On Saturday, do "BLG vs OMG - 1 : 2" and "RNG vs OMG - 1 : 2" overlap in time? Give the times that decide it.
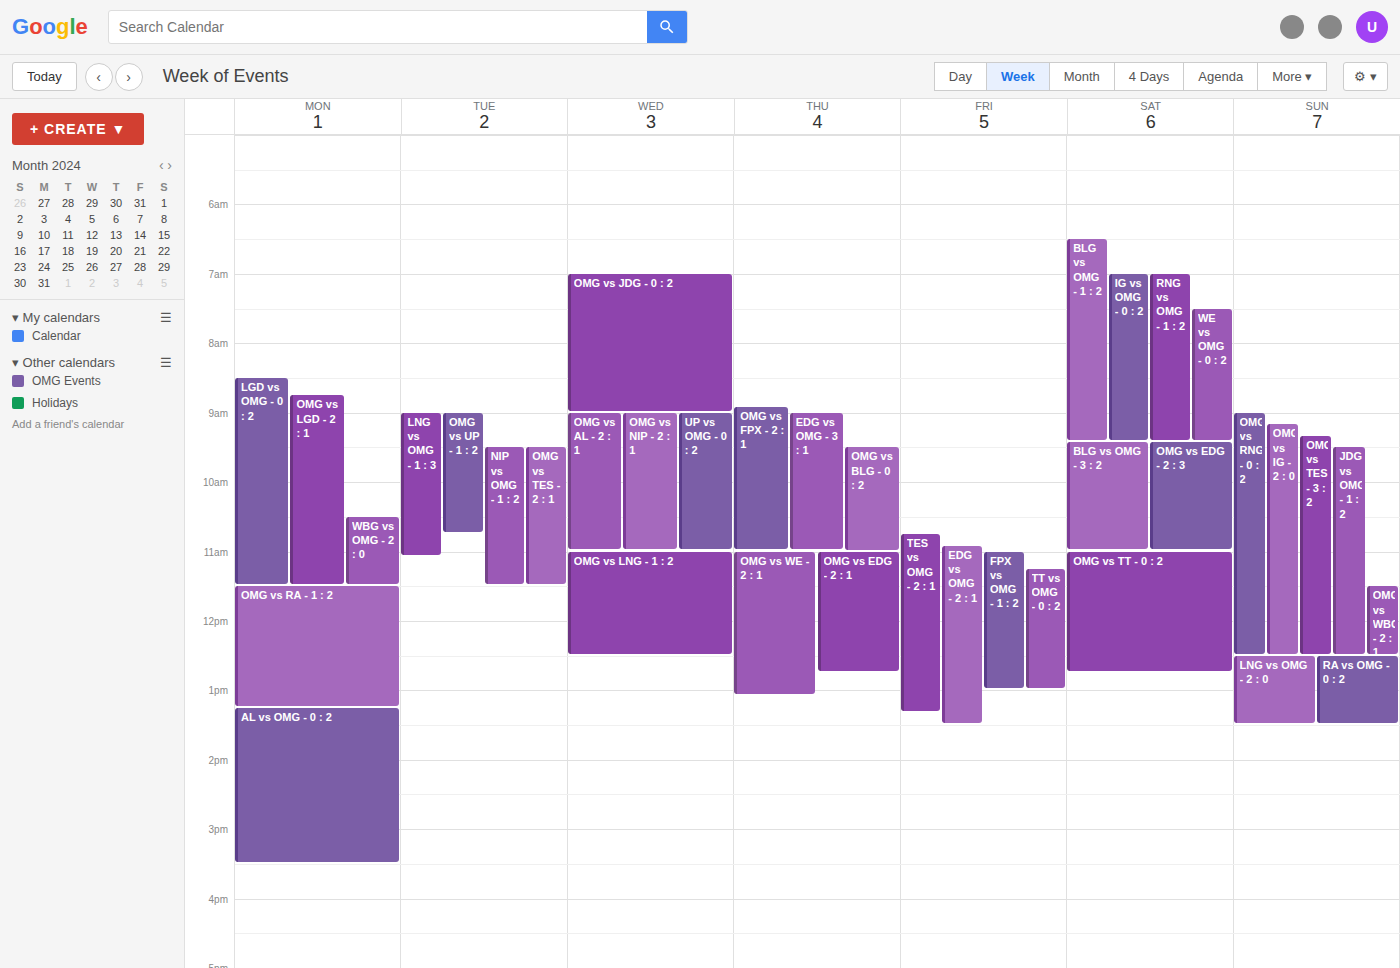
"RNG vs OMG - 1 : 2" starts at 7:00 AM, before "BLG vs OMG - 1 : 2" ends at 9:25 AM -- they overlap.